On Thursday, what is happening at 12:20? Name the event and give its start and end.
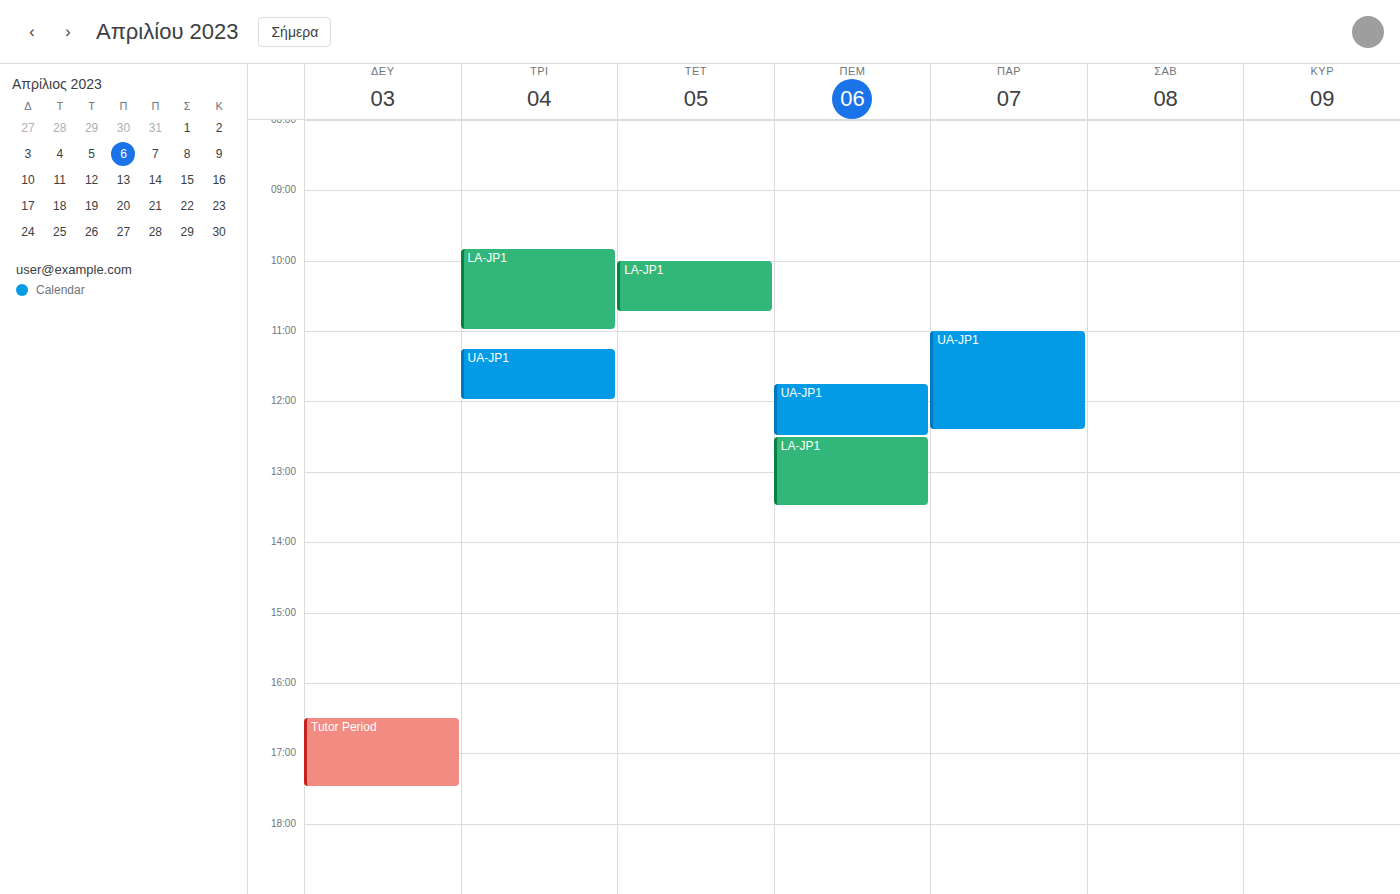
"UA-JP1", 11:45 to 12:30